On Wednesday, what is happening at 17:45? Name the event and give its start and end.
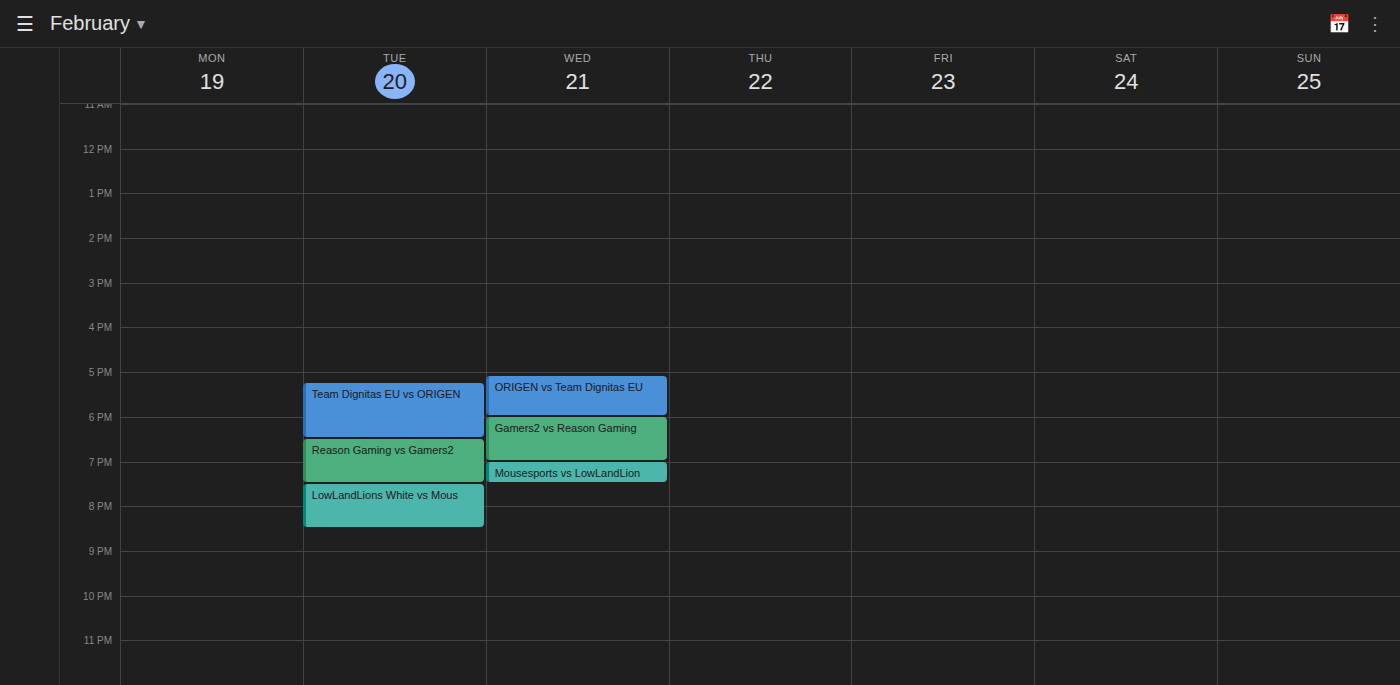
"ORIGEN vs Team Dignitas EU", 17:05 to 18:00